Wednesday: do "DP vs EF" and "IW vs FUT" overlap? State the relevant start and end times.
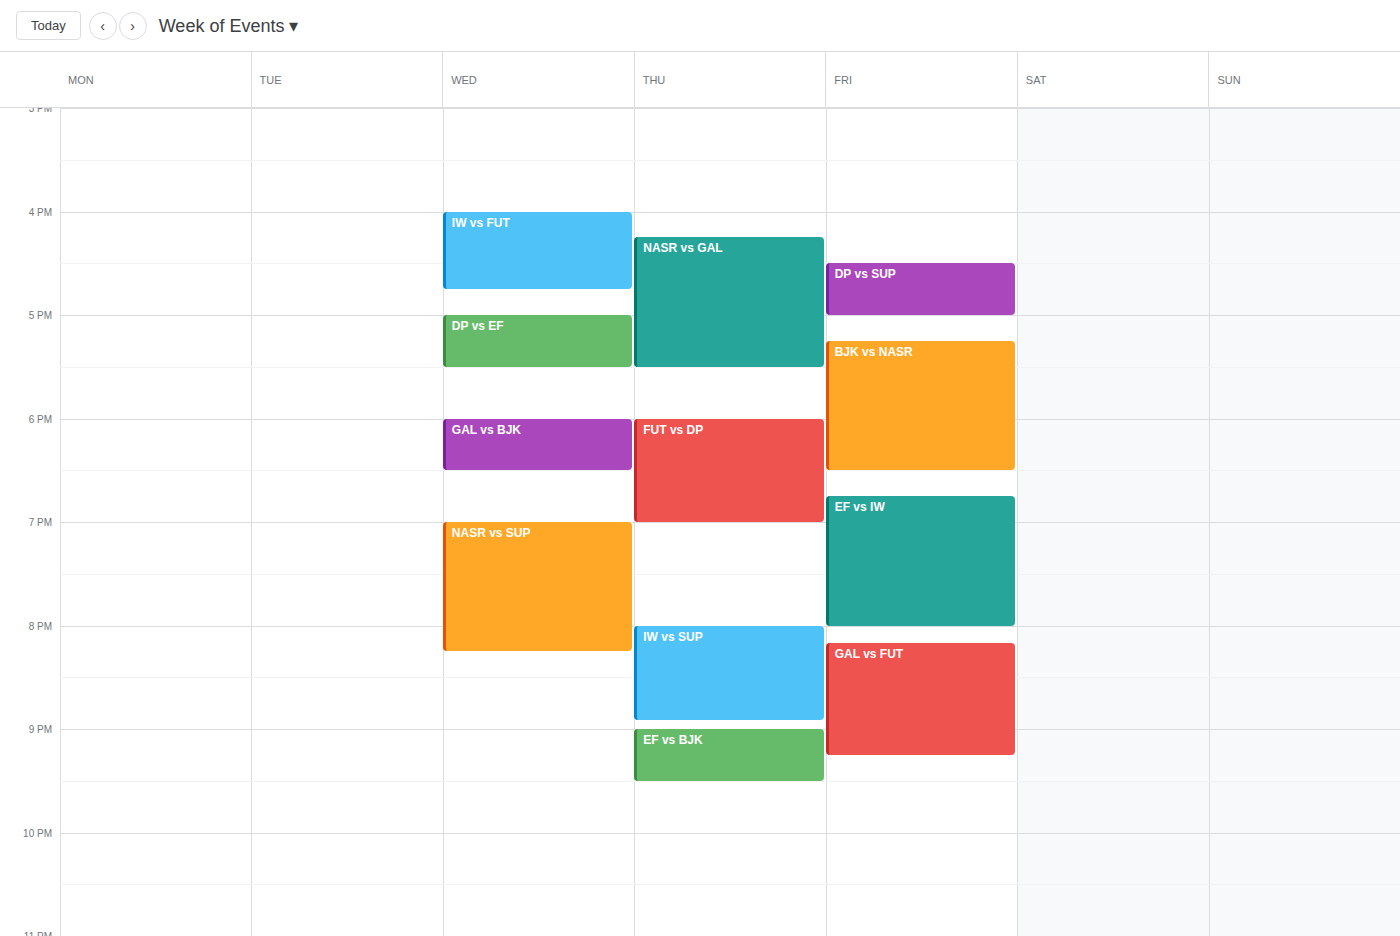
"IW vs FUT" ends at 4:45 PM and "DP vs EF" starts at 5:00 PM -- no overlap.